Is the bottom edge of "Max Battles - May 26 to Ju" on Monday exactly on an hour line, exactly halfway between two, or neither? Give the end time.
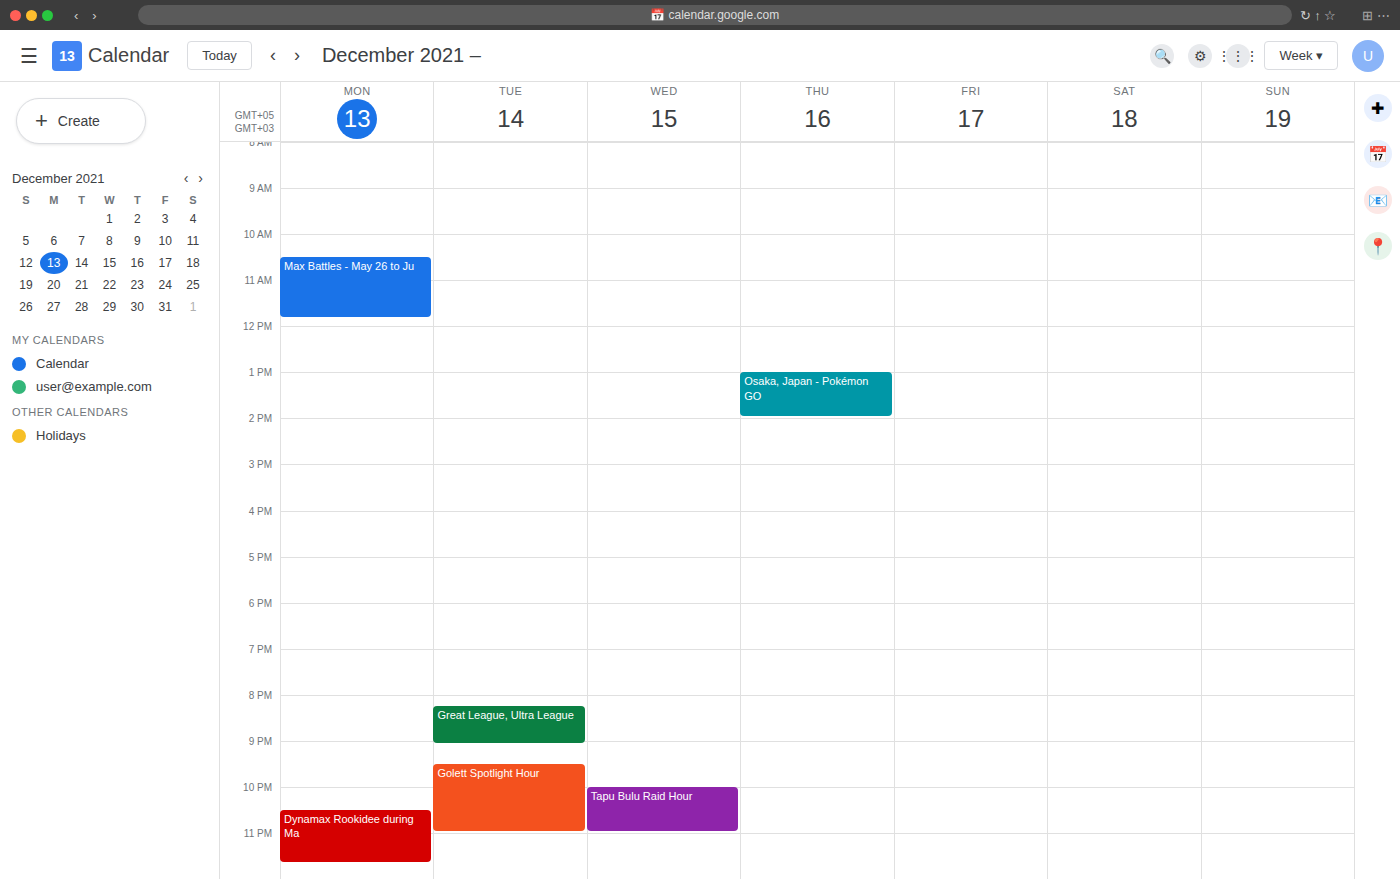
11:50 -- neither: 50 minutes below the 11:00 line and 10 minutes above the 12:00 line.